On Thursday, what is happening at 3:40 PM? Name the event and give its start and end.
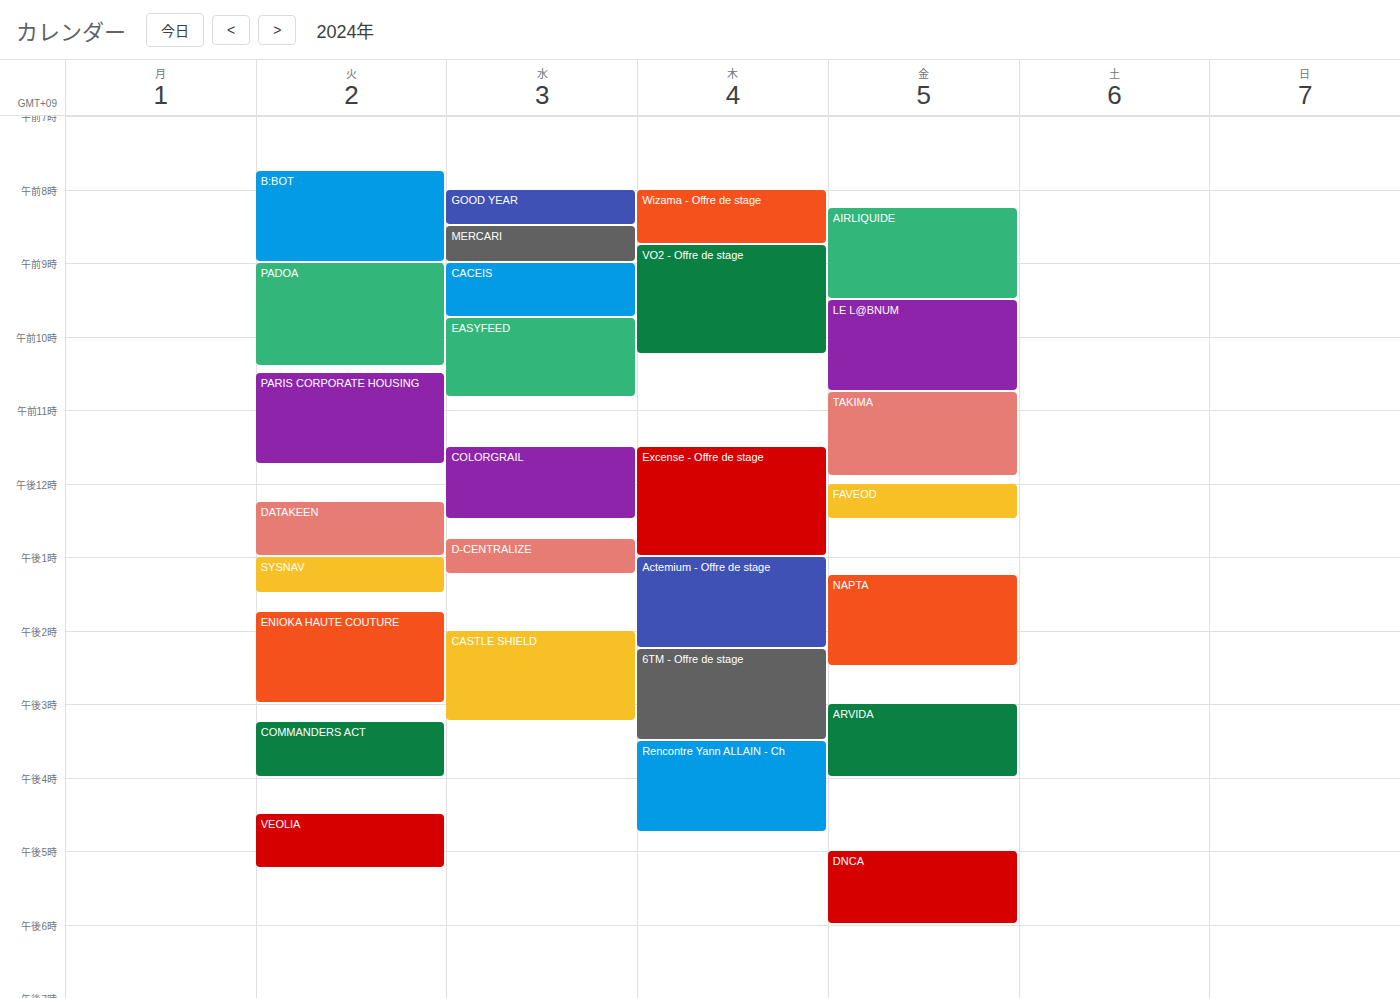
"Rencontre Yann ALLAIN - Ch", 3:30 PM to 4:45 PM